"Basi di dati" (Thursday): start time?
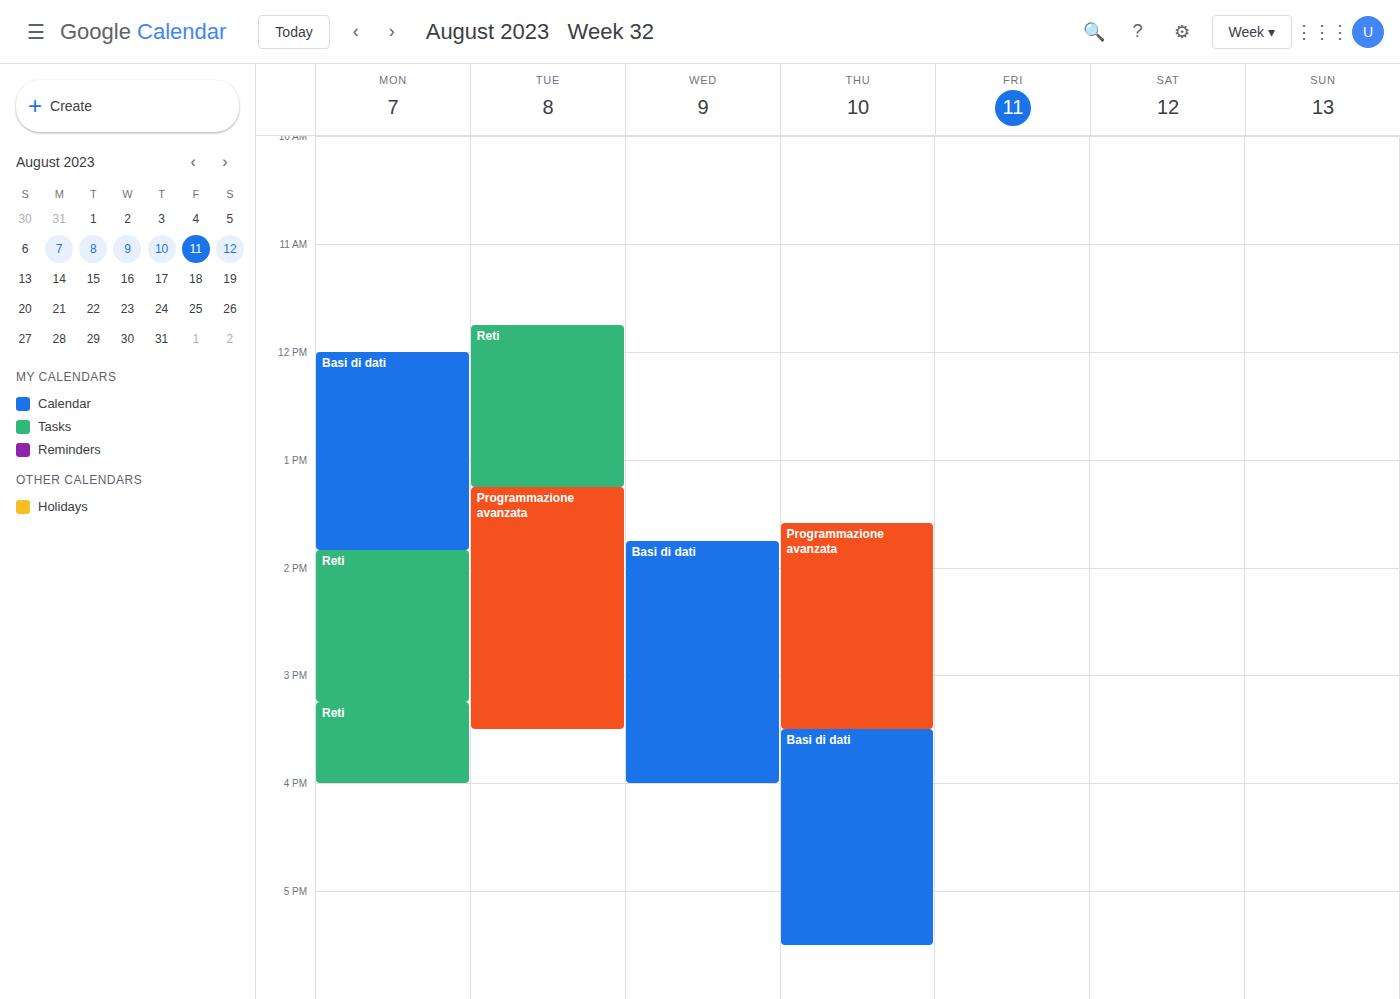
3:30 PM